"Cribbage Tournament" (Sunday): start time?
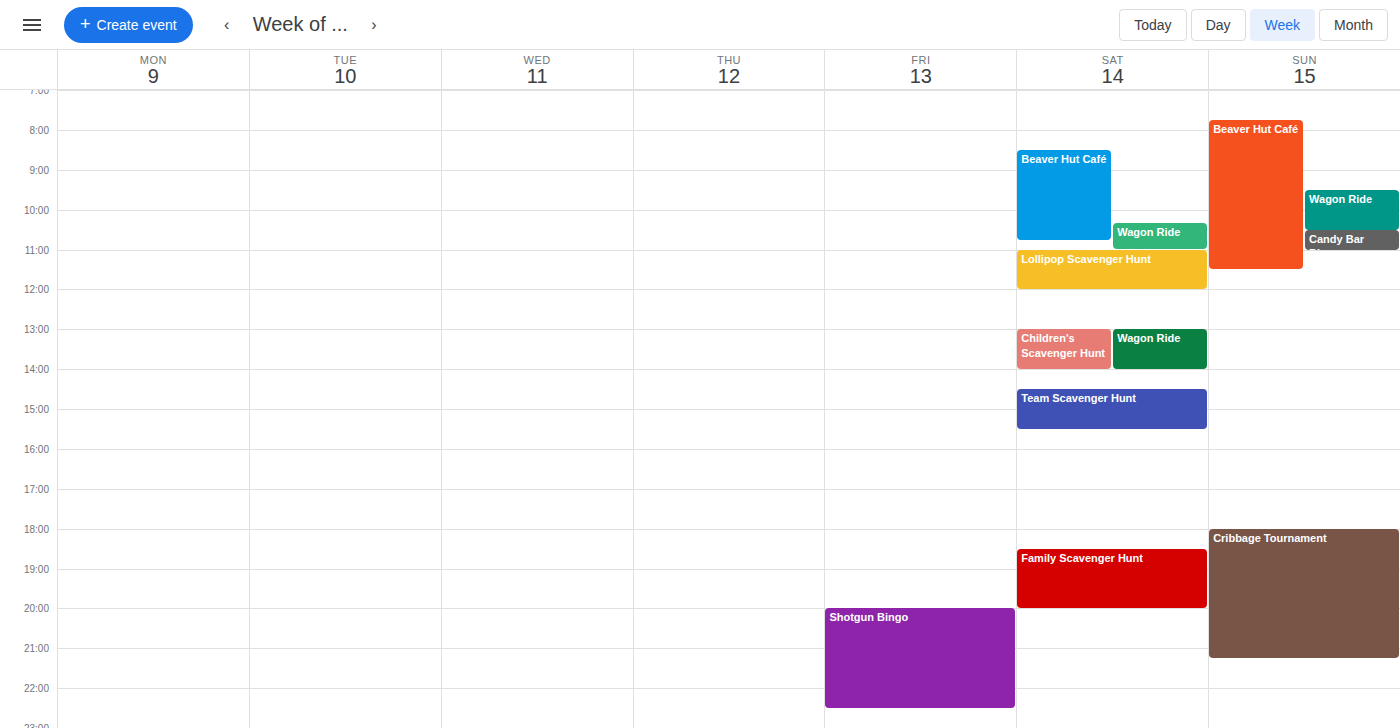
6:00 PM